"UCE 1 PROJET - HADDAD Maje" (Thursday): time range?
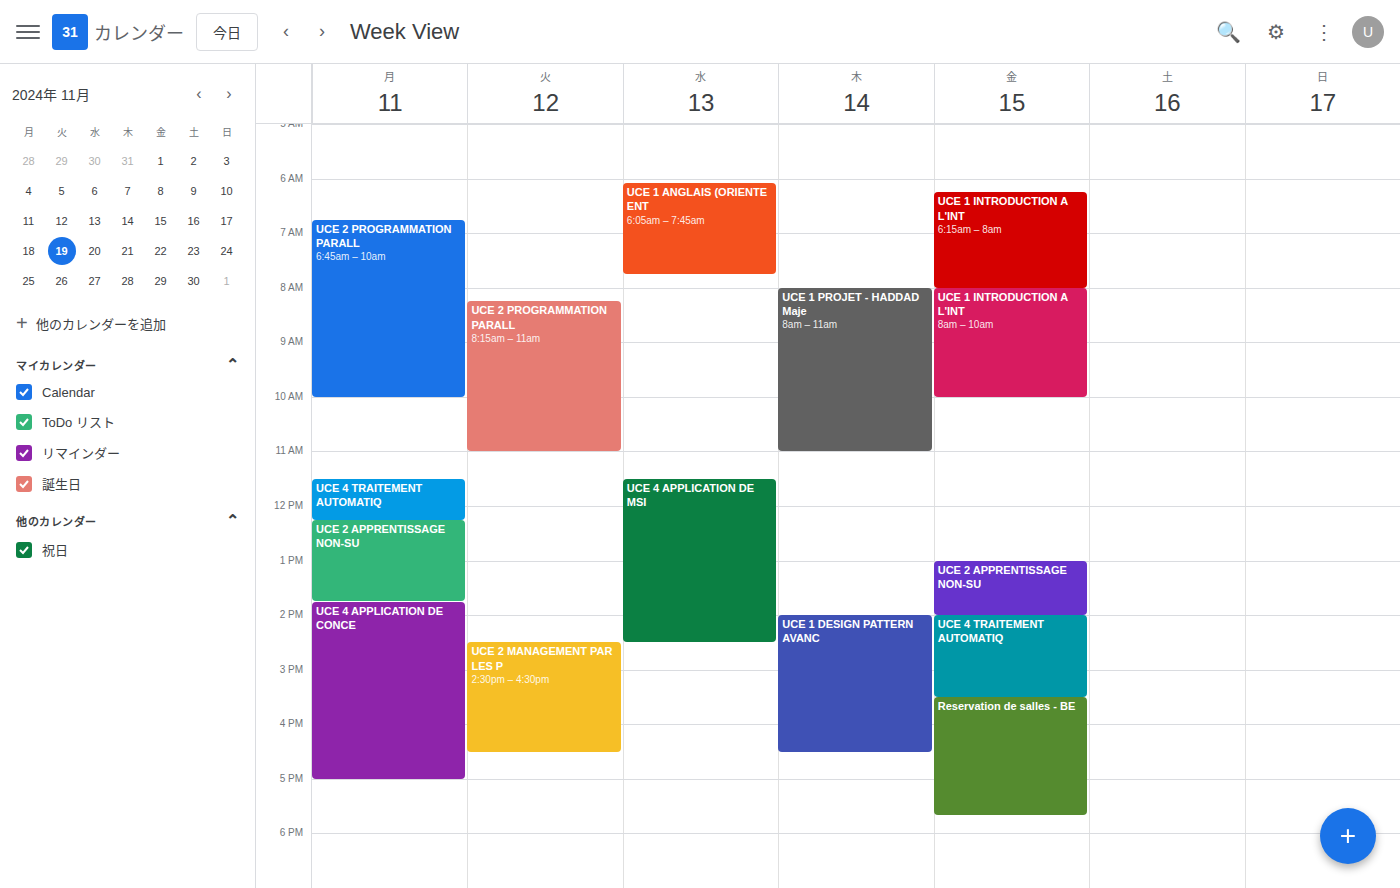
8:00 AM to 11:00 AM